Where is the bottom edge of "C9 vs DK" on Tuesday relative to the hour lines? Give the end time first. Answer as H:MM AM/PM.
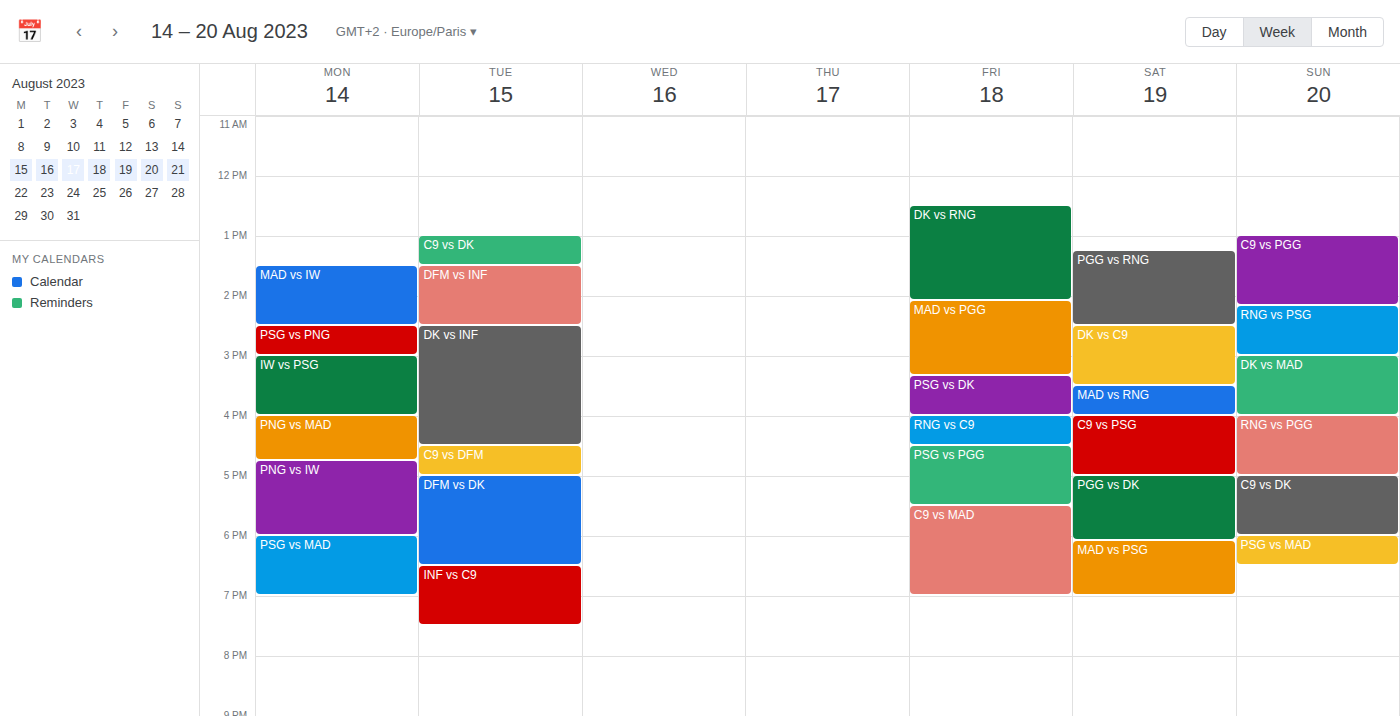
1:30 PM -- halfway between the 1 PM and 2 PM lines.